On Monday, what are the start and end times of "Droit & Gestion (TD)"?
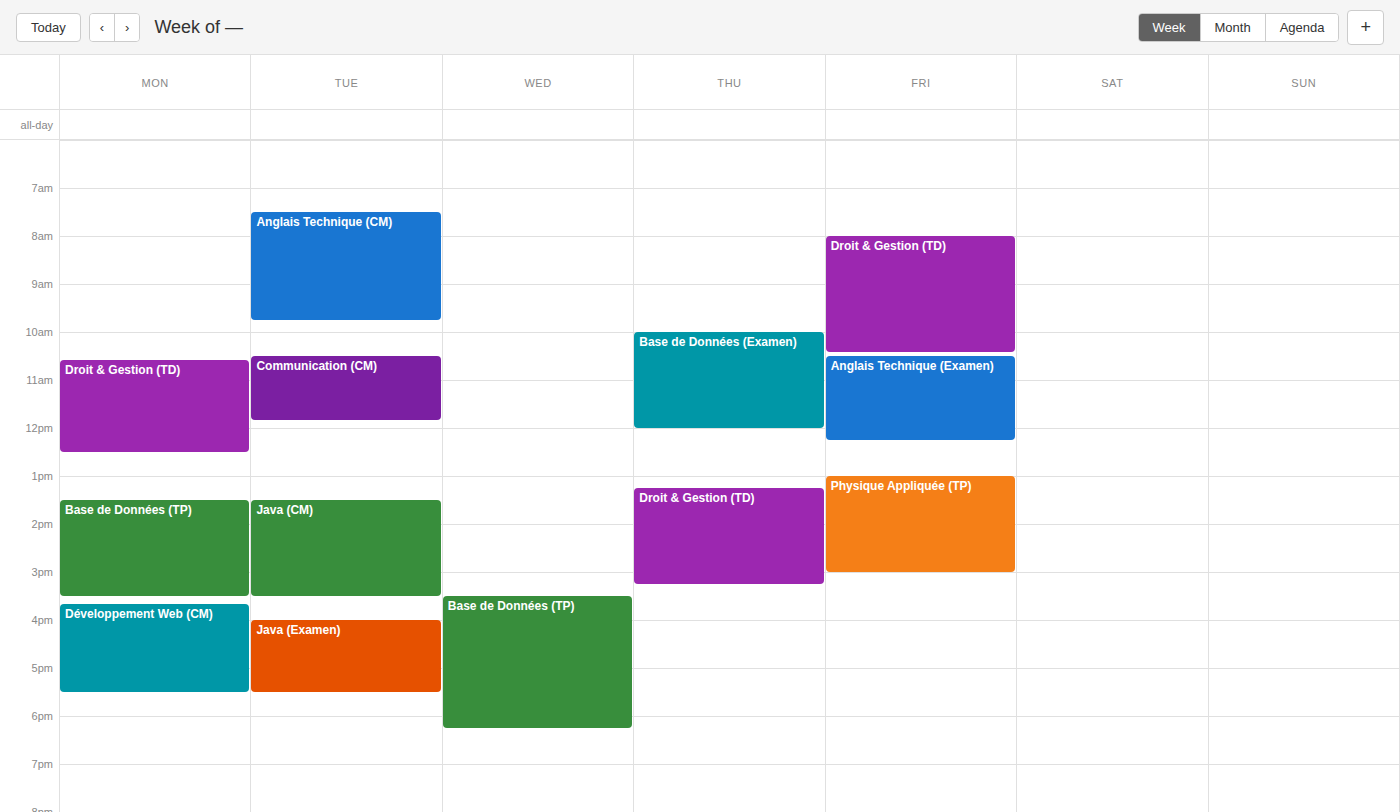
10:35 AM to 12:30 PM